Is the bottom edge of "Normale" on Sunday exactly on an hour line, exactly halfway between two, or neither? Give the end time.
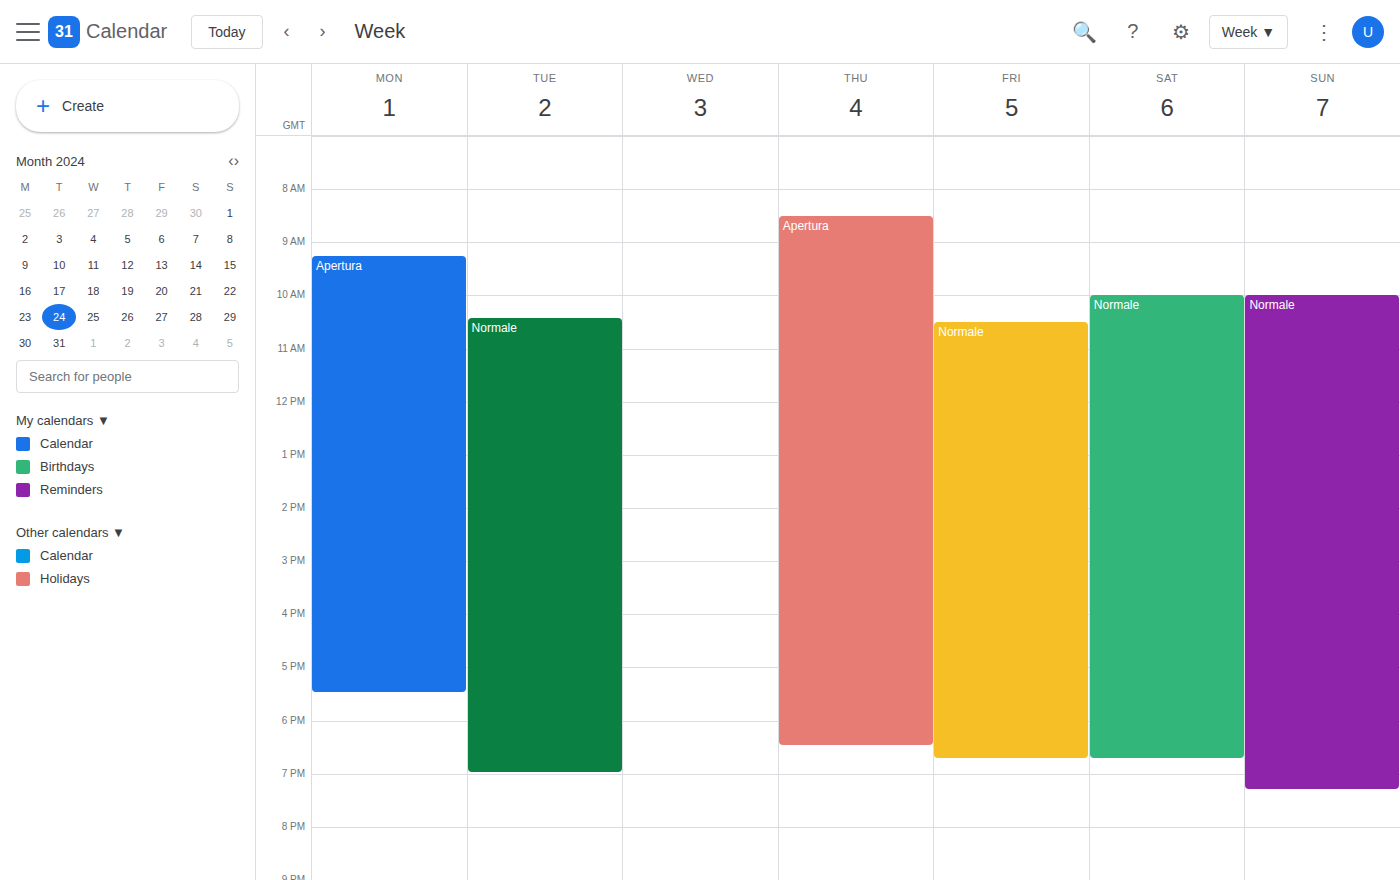
7:20 PM -- neither: 20 minutes below the 7 PM line and 40 minutes above the 8 PM line.